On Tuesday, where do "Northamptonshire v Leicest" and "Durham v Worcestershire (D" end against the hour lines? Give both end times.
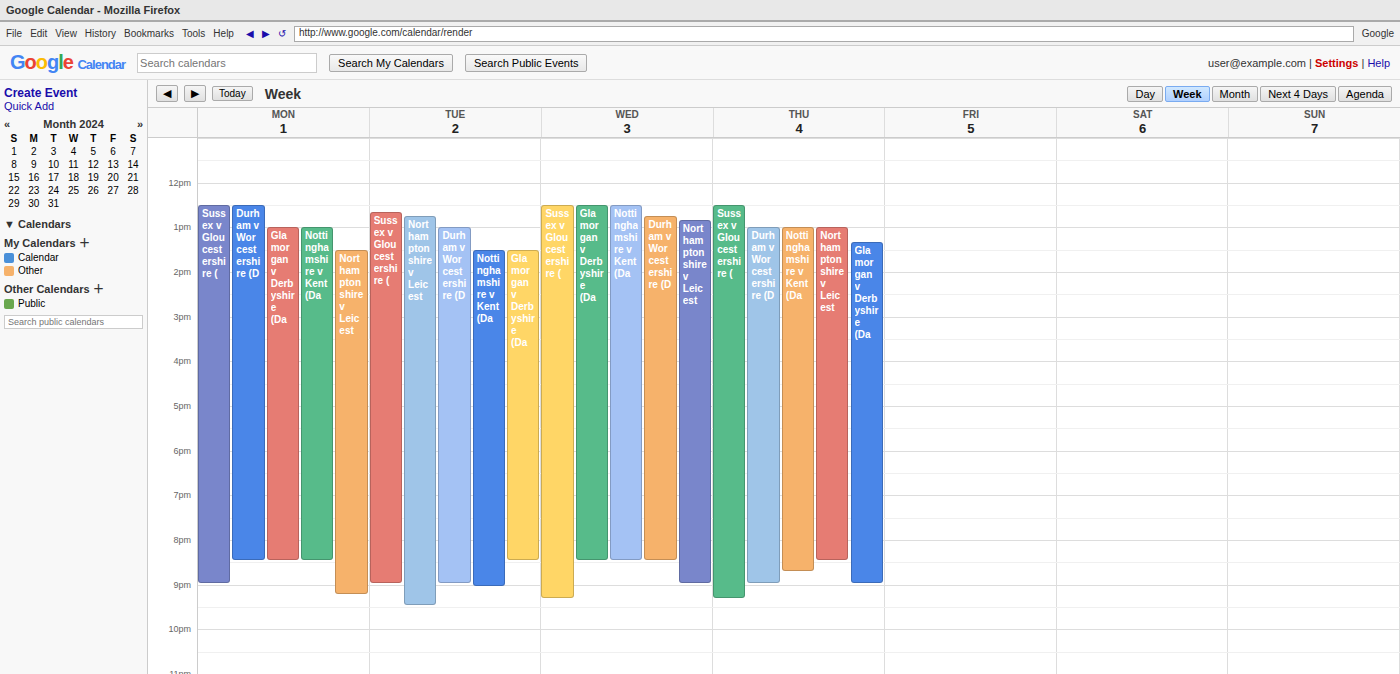
"Northamptonshire v Leicest": 9:30 PM, halfway between the 9 PM and 10 PM lines. "Durham v Worcestershire (D": 9:00 PM, exactly on the 9 PM line.